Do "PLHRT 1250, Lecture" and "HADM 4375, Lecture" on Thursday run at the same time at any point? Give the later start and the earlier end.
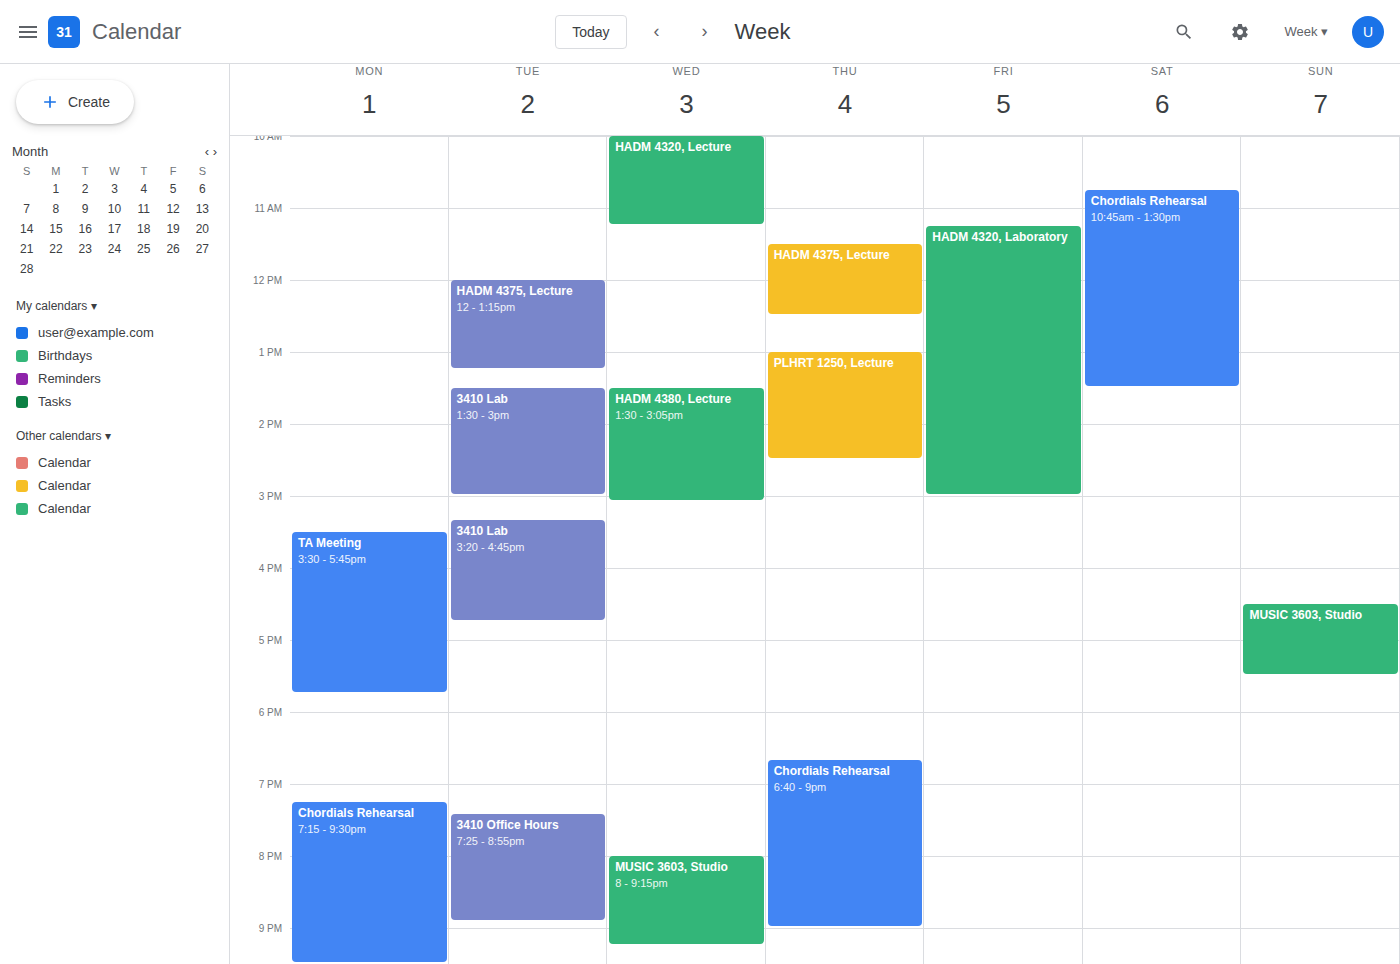
"HADM 4375, Lecture" ends at 12:30 PM and "PLHRT 1250, Lecture" starts at 1:00 PM -- no overlap.